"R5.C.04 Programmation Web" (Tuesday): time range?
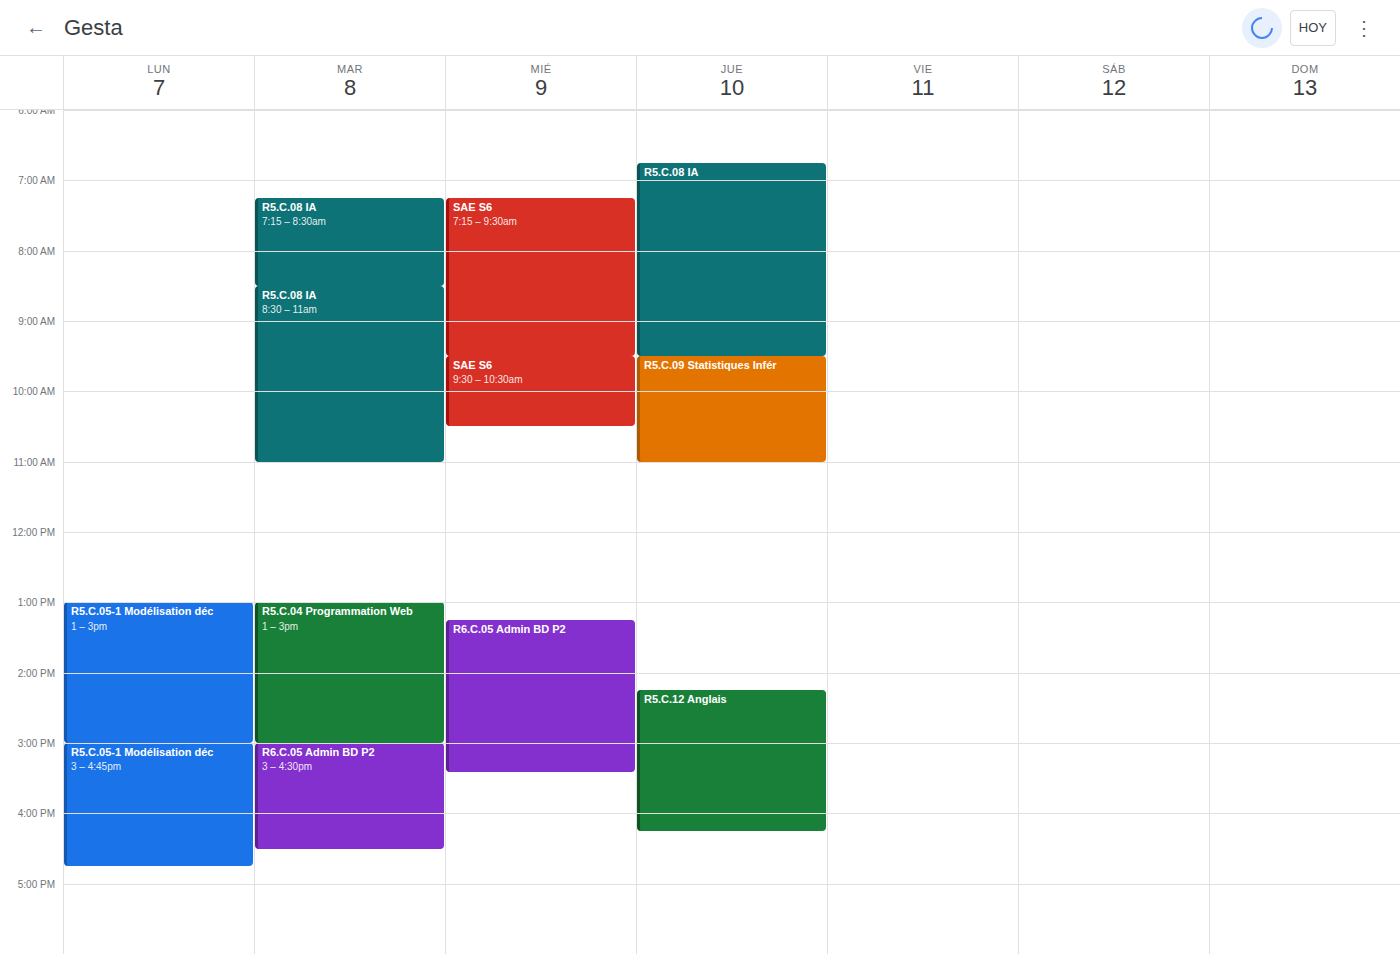
1:00 PM to 3:00 PM